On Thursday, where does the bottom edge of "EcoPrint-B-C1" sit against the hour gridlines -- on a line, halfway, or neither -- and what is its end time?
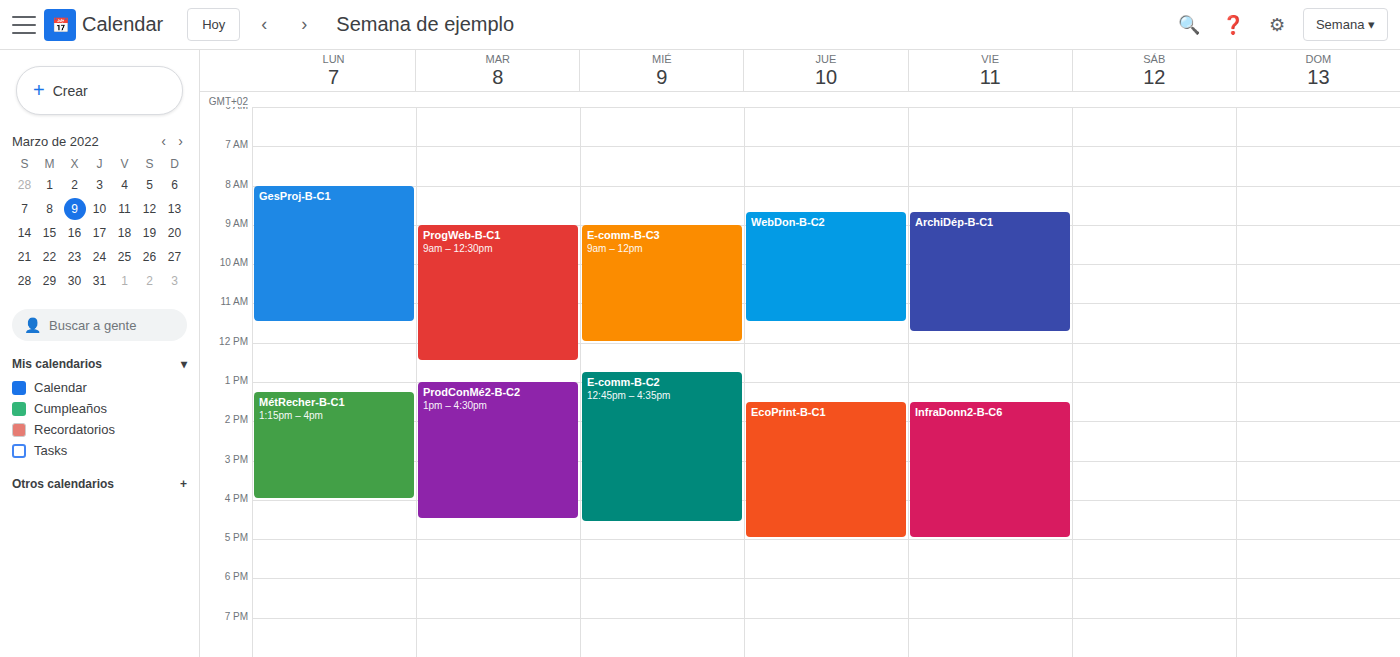
5:00 PM -- exactly on the 5 PM line.